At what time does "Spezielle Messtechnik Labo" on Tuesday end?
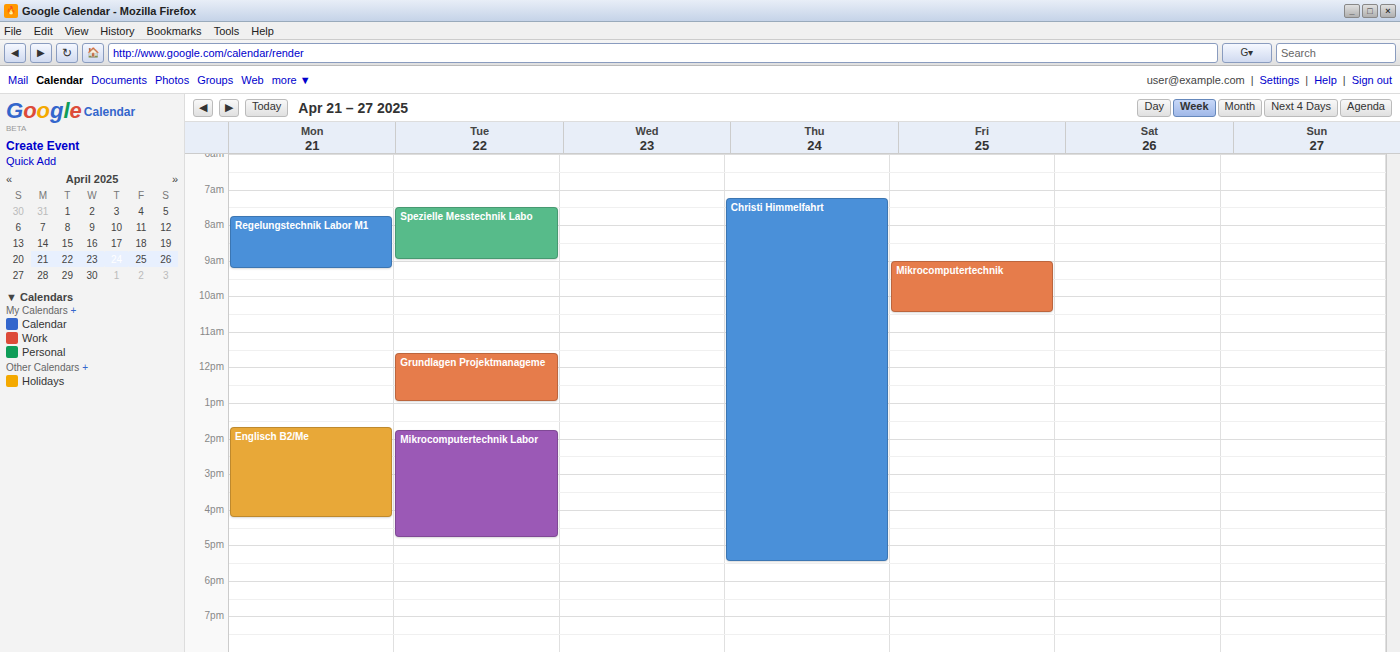
9:00 AM